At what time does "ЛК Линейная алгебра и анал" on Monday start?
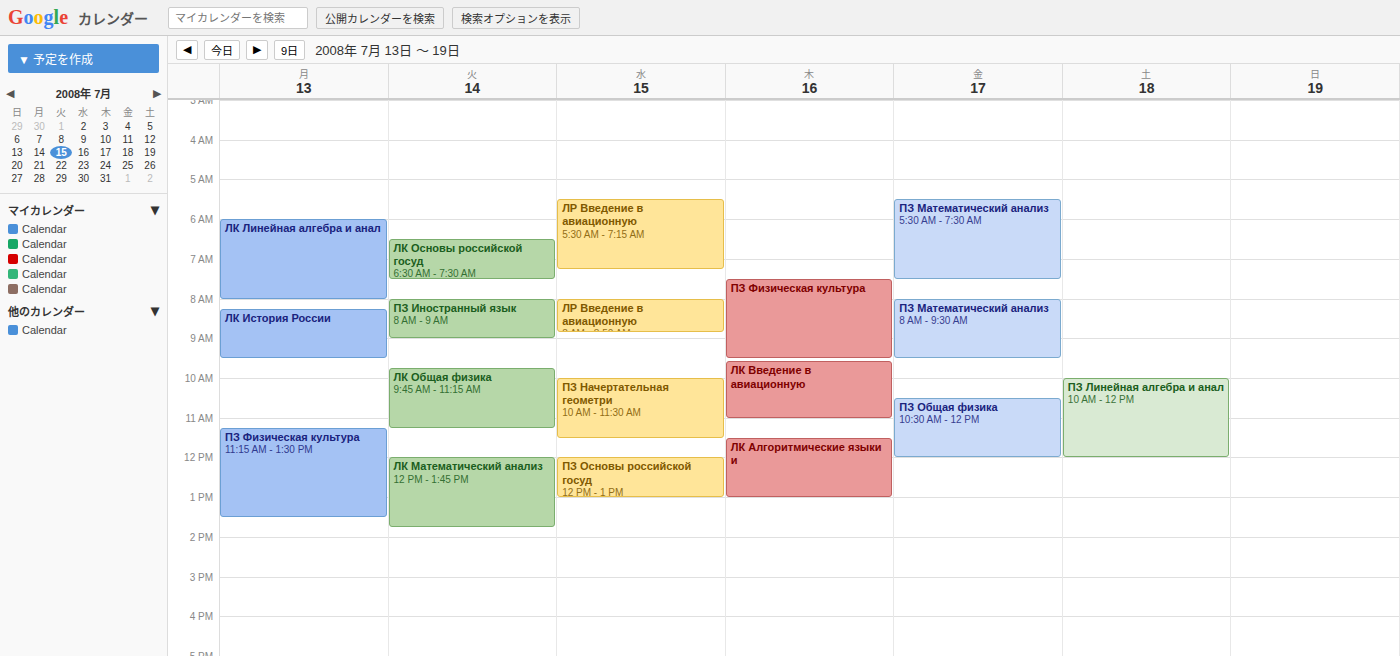
6:00 AM